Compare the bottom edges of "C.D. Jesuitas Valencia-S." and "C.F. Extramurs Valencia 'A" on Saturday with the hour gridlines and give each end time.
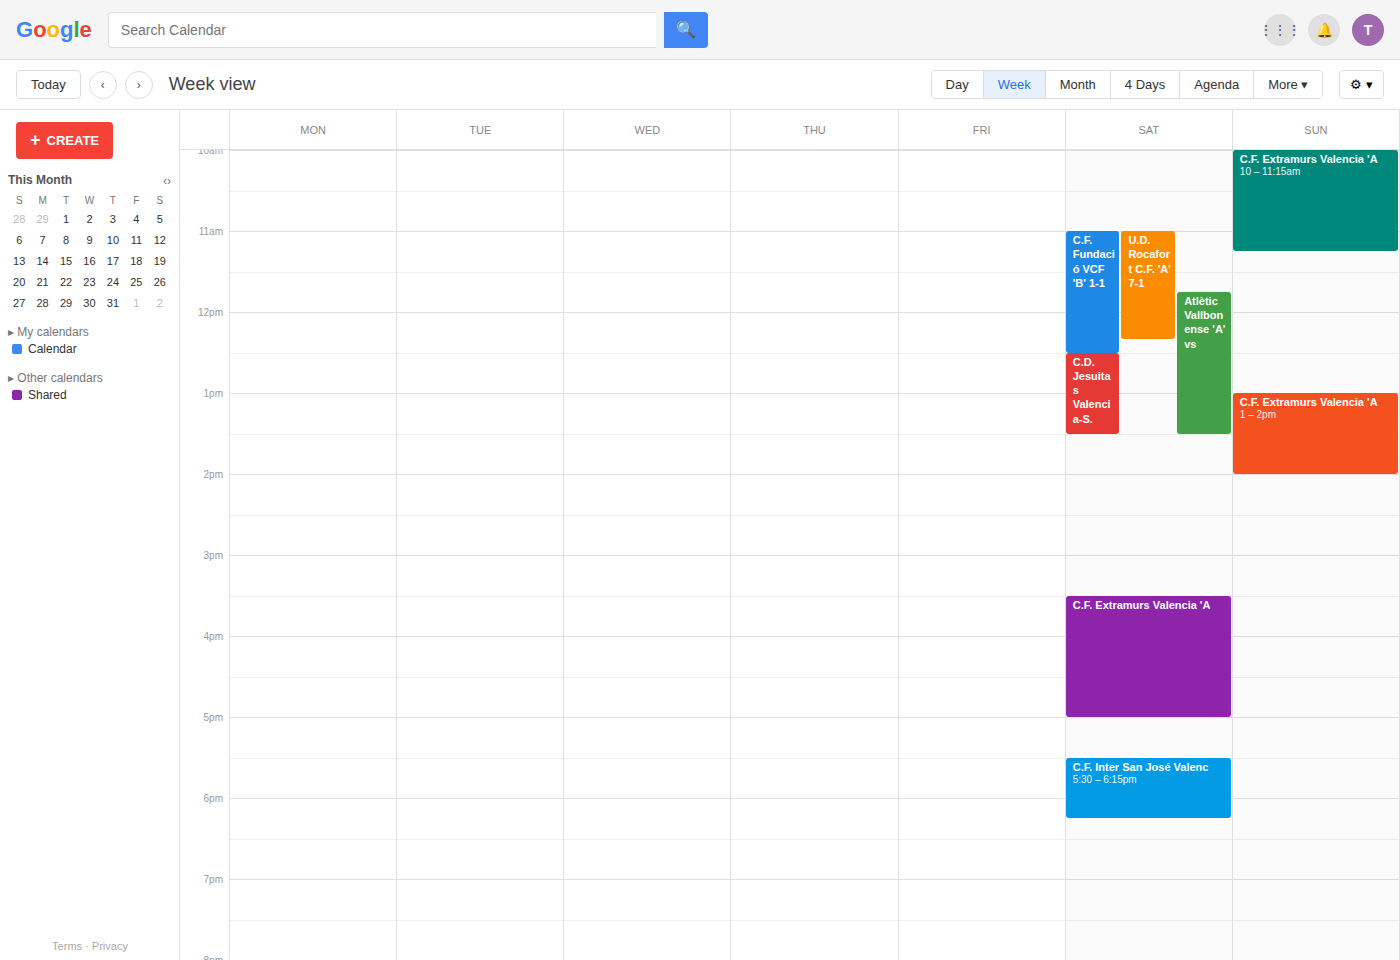
"C.D. Jesuitas Valencia-S.": 1:30 PM, halfway between the 1 PM and 2 PM lines. "C.F. Extramurs Valencia 'A": 5:00 PM, exactly on the 5 PM line.